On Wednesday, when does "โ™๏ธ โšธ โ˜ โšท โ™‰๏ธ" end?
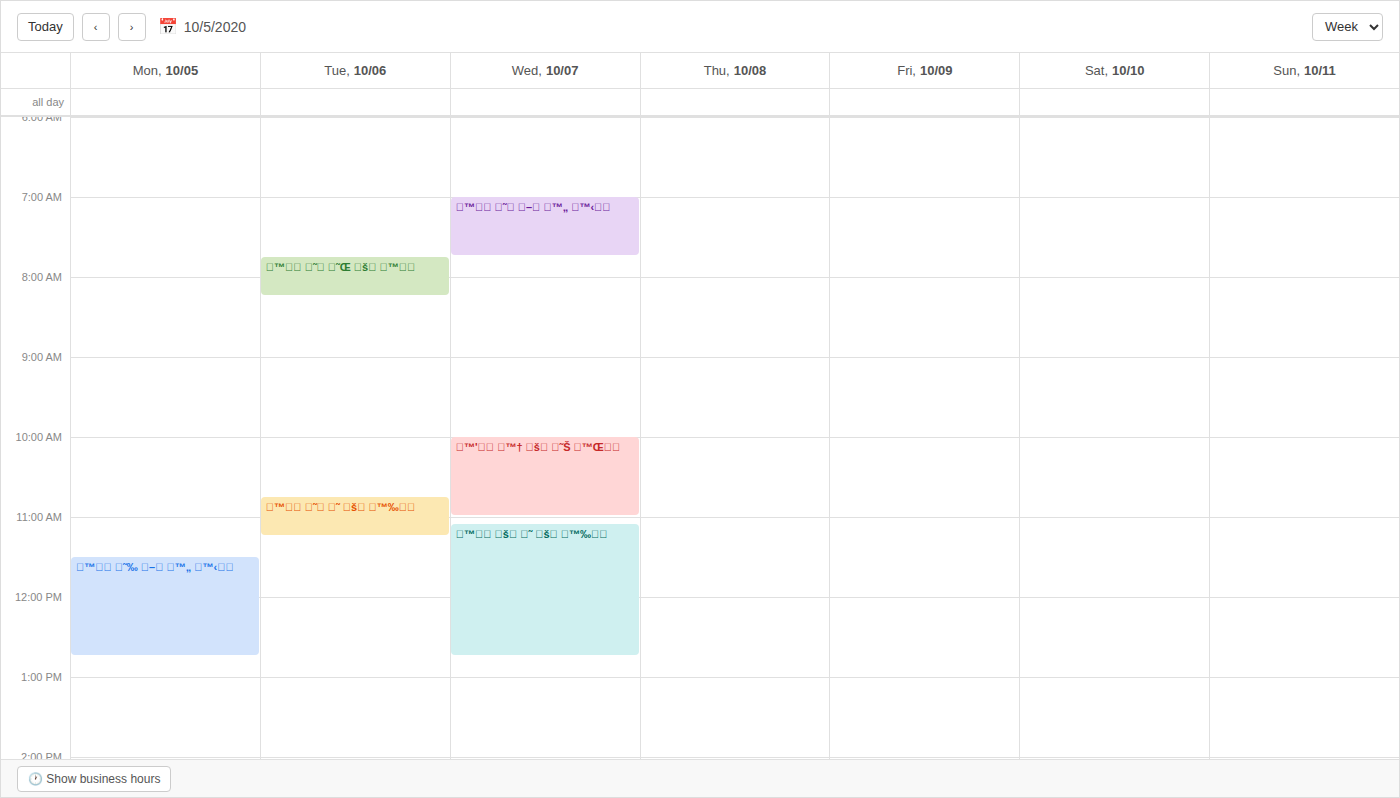
12:45 PM